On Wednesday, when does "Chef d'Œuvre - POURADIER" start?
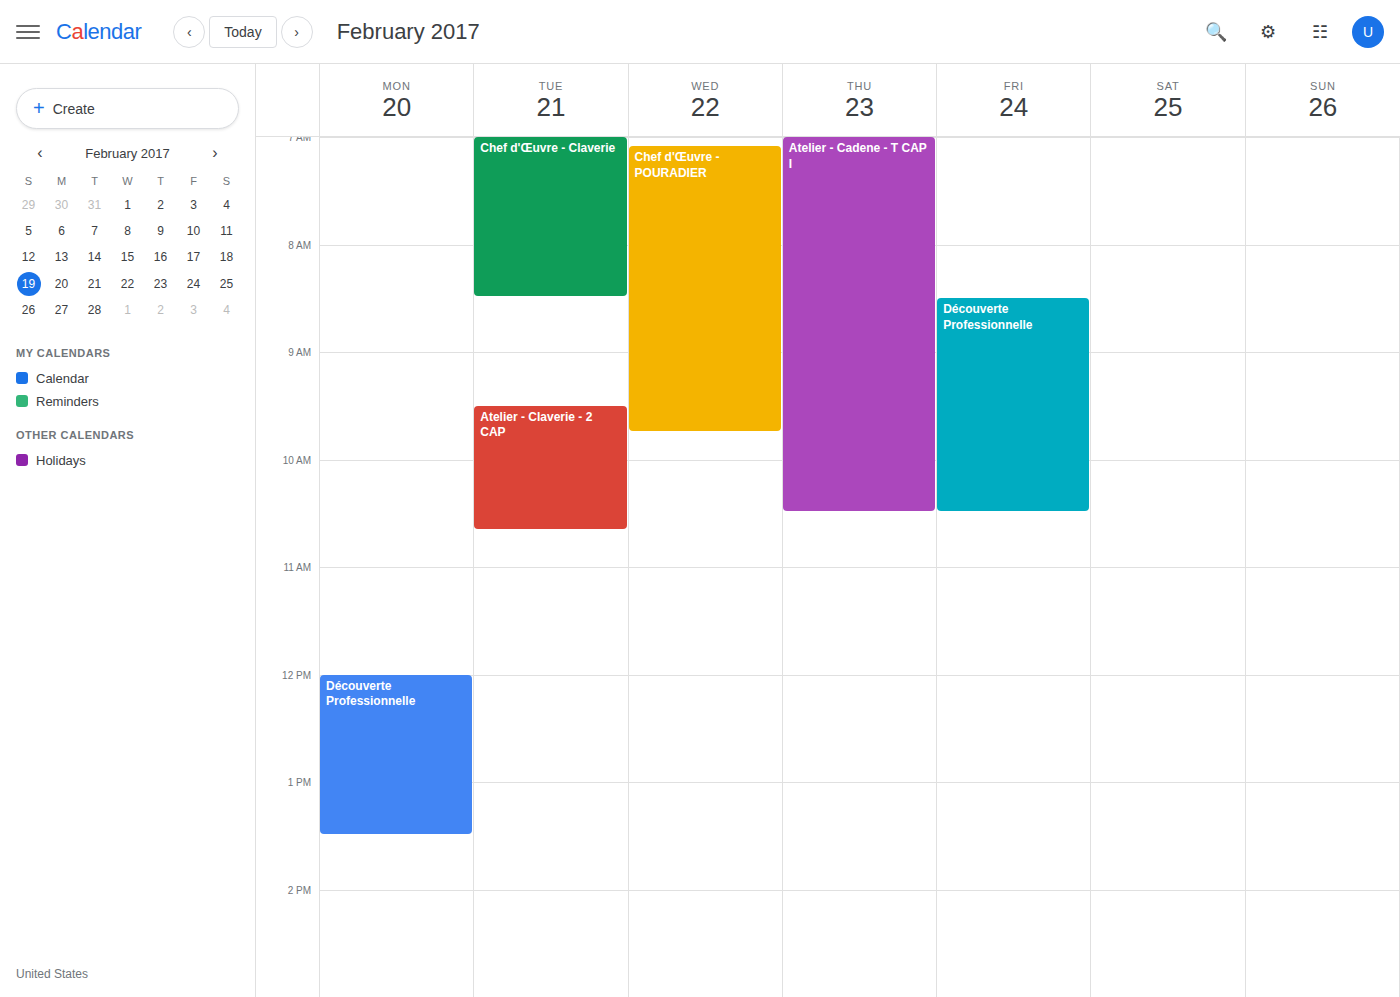
7:05 AM